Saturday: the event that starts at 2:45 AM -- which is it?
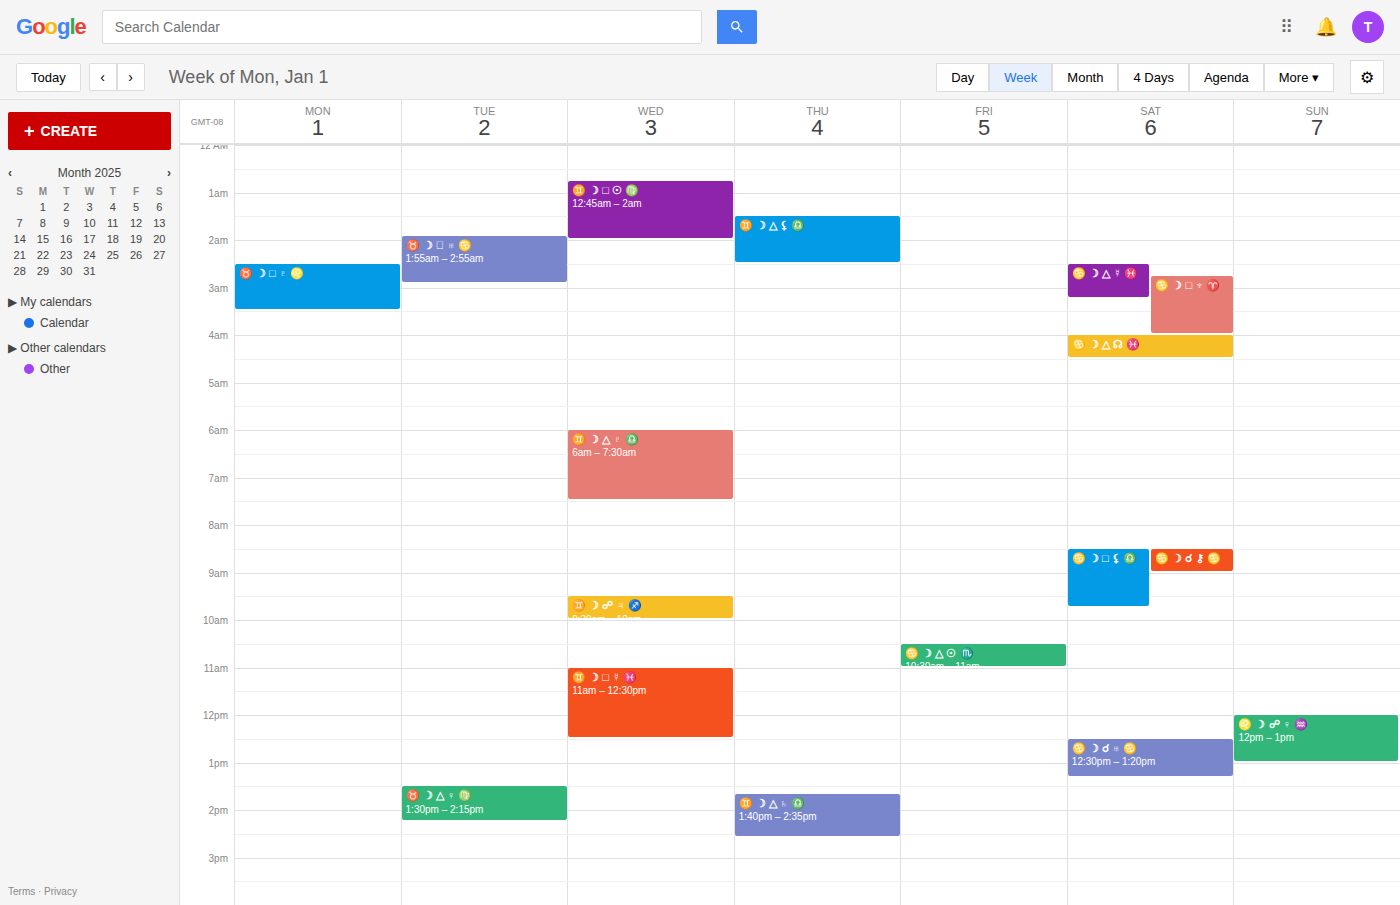
"♋️ ☽ □ ♆ ♈️"